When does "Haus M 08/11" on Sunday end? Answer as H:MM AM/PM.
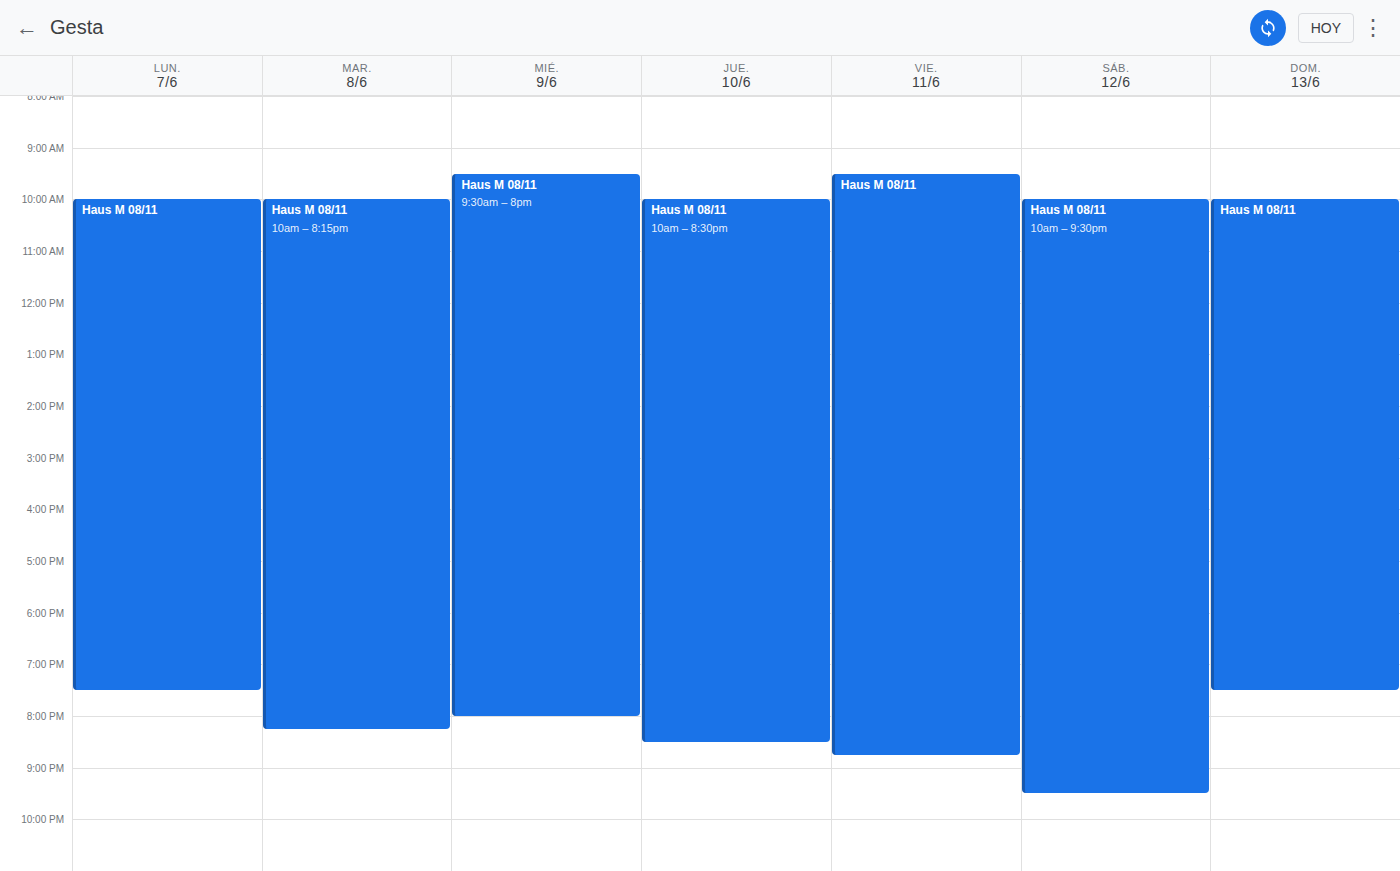
7:30 PM